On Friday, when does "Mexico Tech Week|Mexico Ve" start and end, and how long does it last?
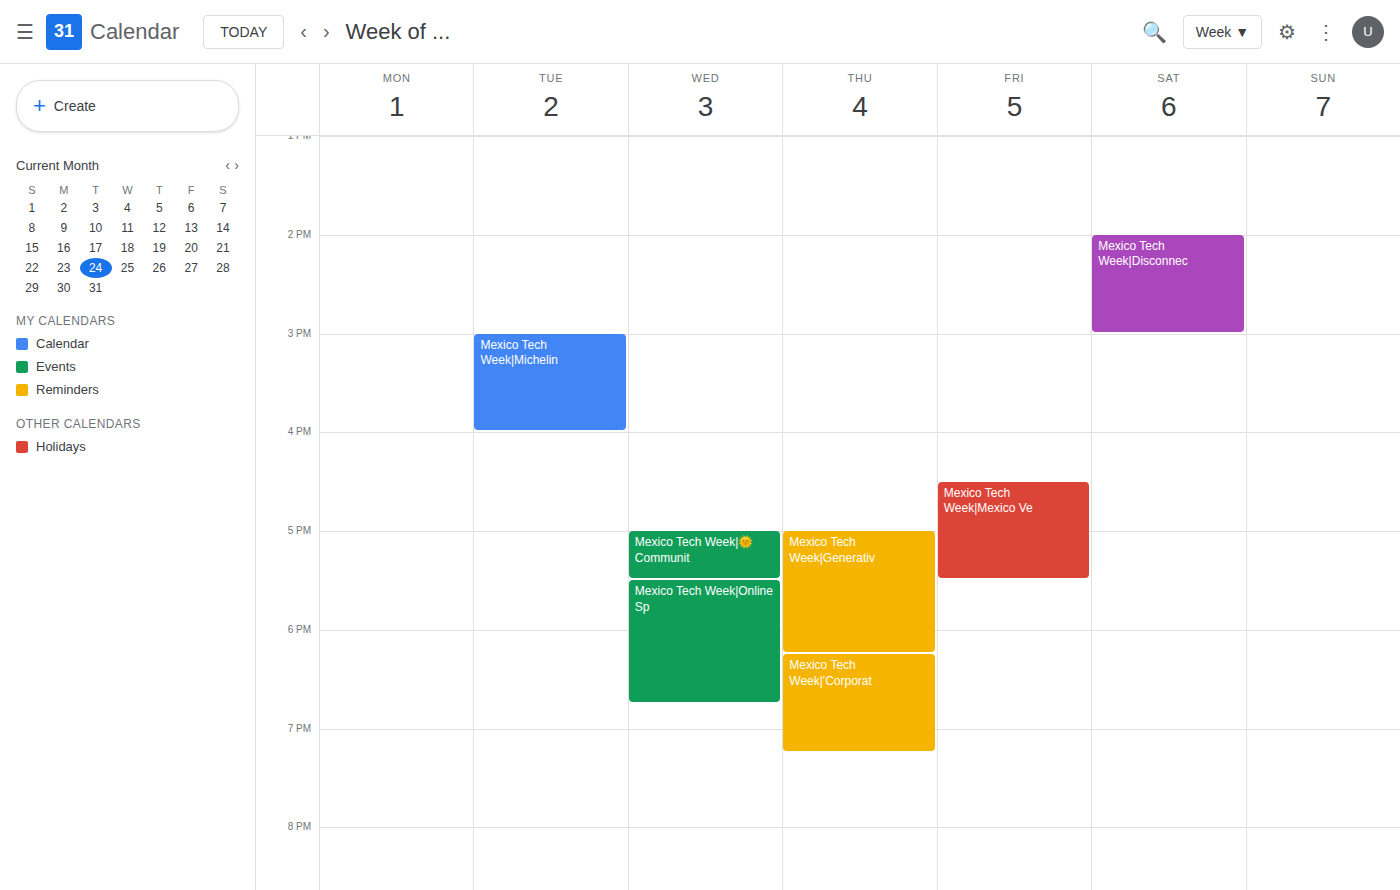
4:30 PM to 5:30 PM, 1 hour